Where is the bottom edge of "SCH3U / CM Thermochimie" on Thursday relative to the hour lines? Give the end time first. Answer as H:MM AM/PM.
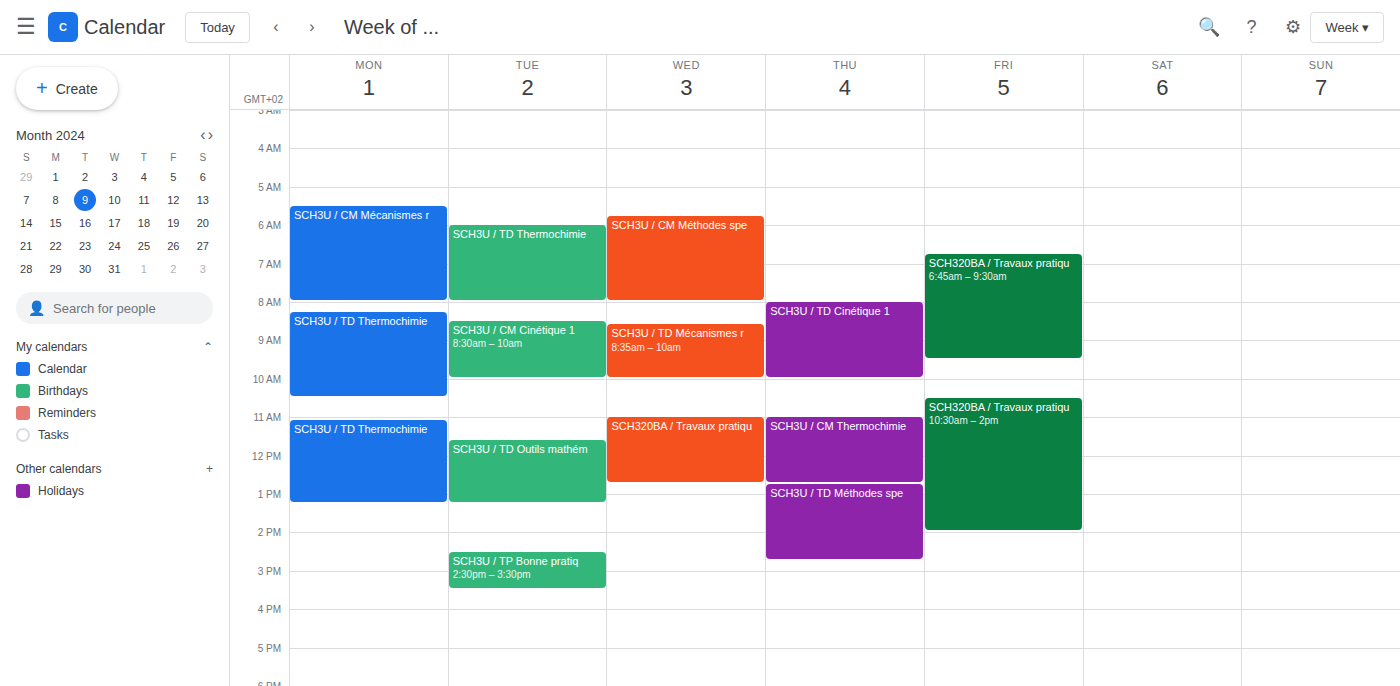
12:45 PM -- neither: three quarters of the way from the 12 PM line to the 1 PM line.